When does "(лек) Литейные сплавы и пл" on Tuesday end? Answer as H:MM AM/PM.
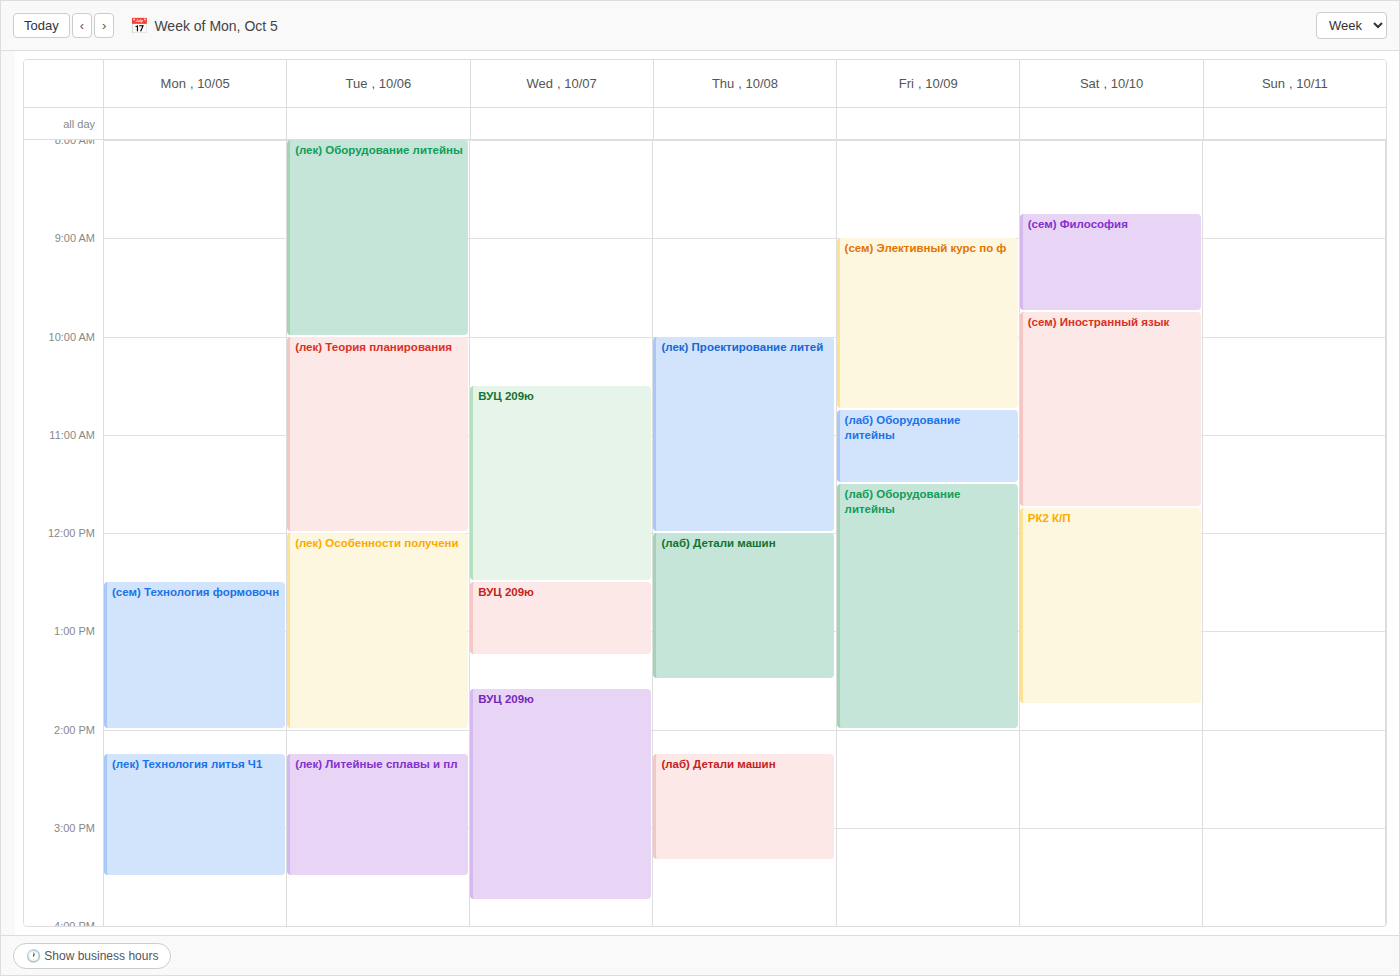
3:30 PM